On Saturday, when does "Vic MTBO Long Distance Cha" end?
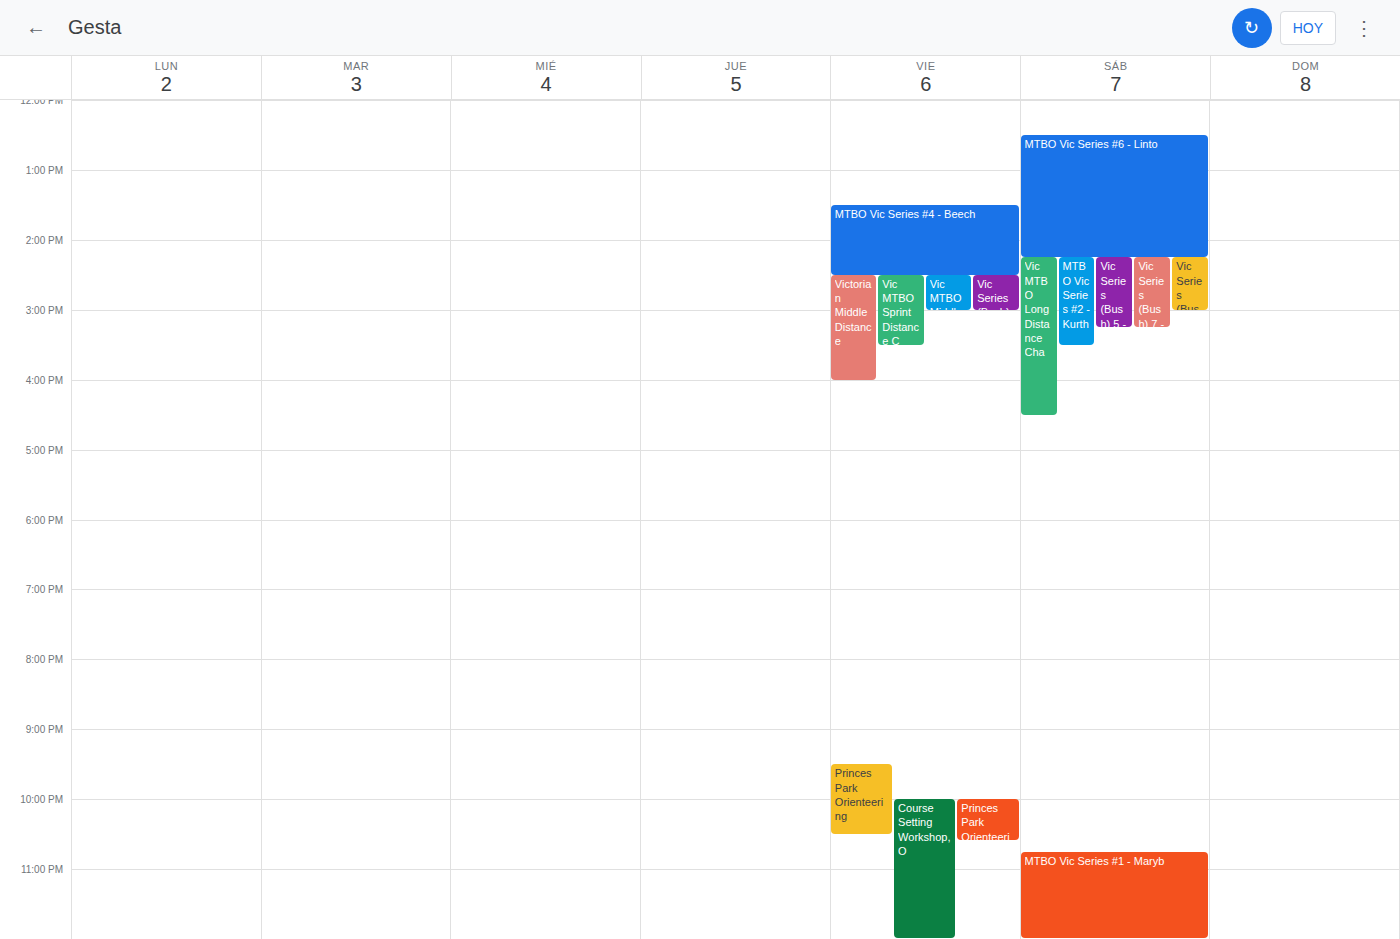
4:30 PM